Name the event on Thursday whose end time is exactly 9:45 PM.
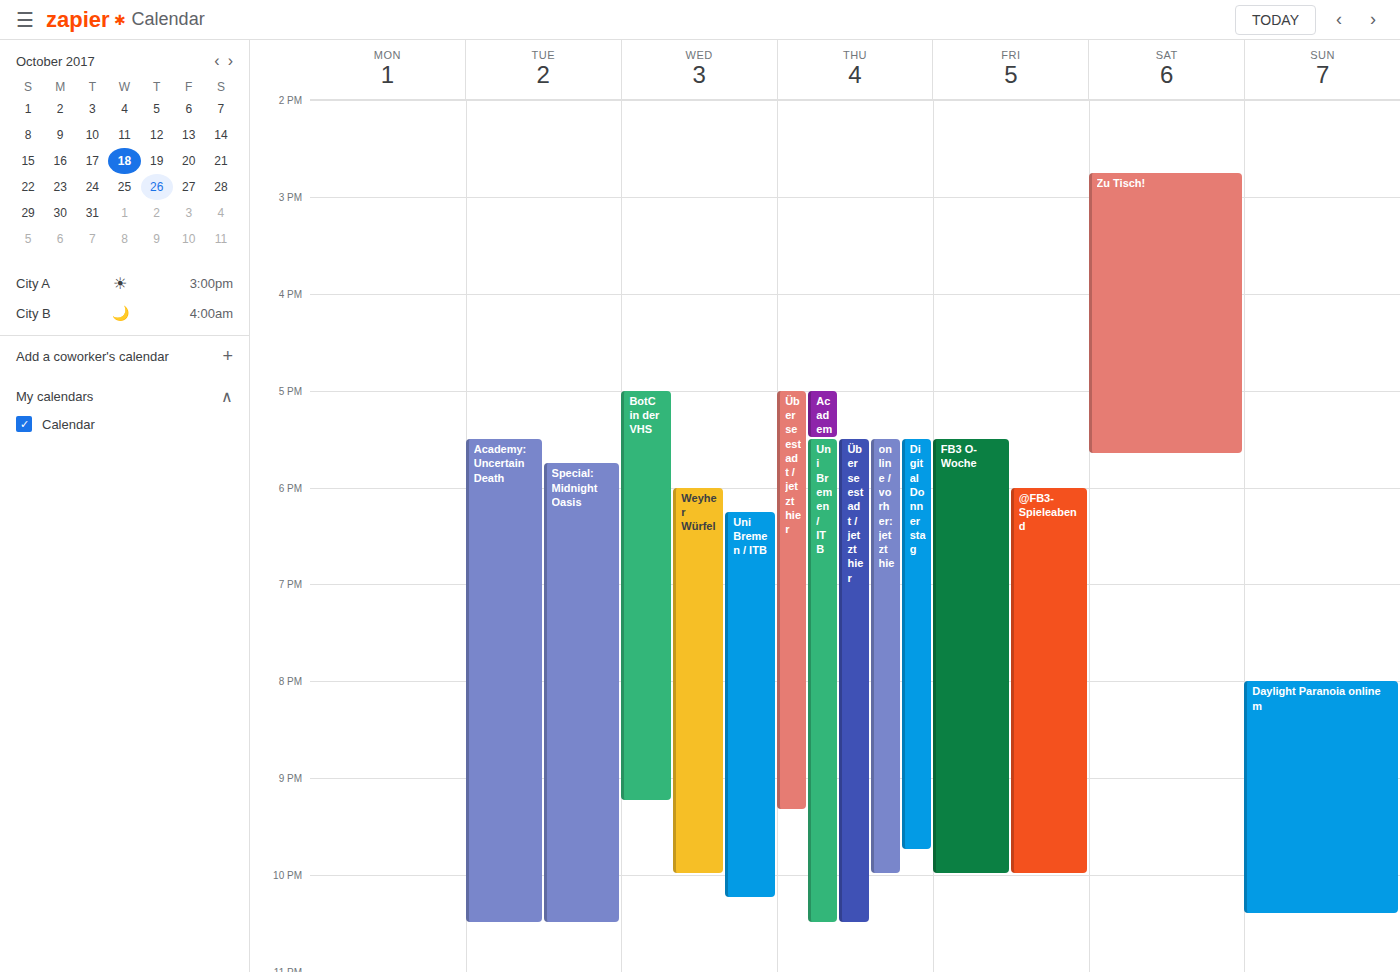
"Digital Donnerstag"